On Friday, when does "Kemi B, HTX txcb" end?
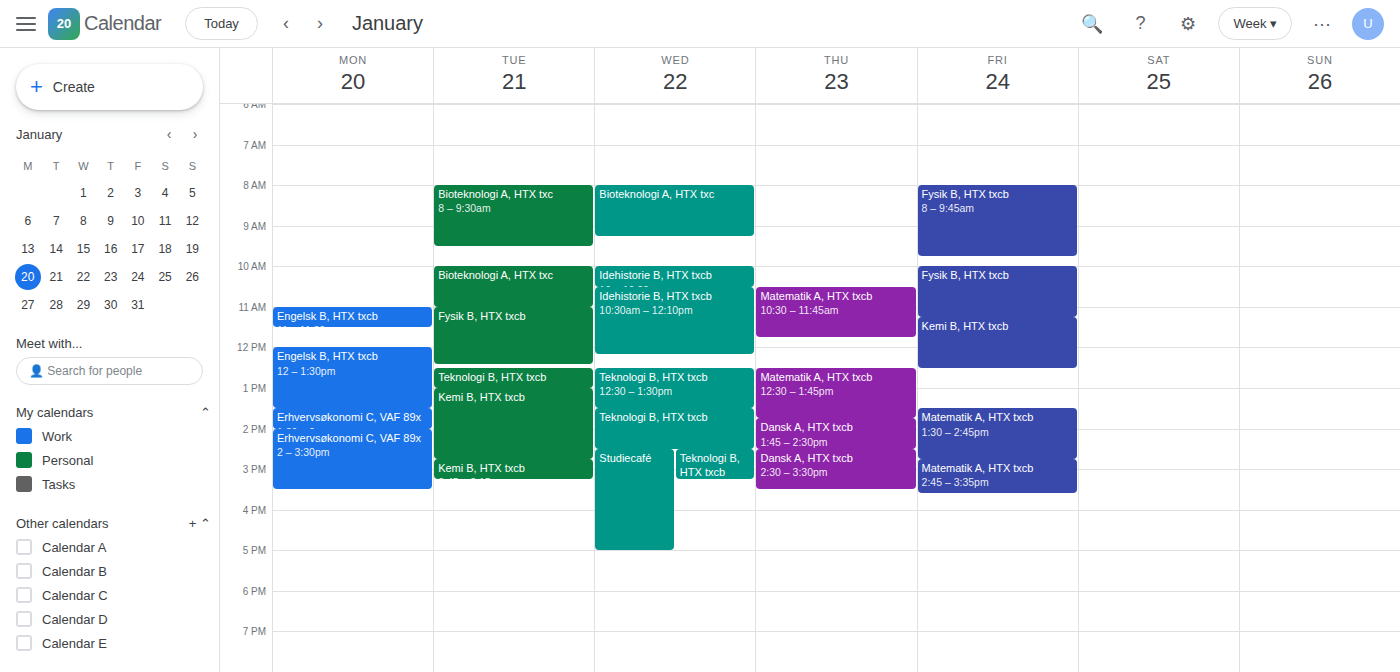
12:30 PM